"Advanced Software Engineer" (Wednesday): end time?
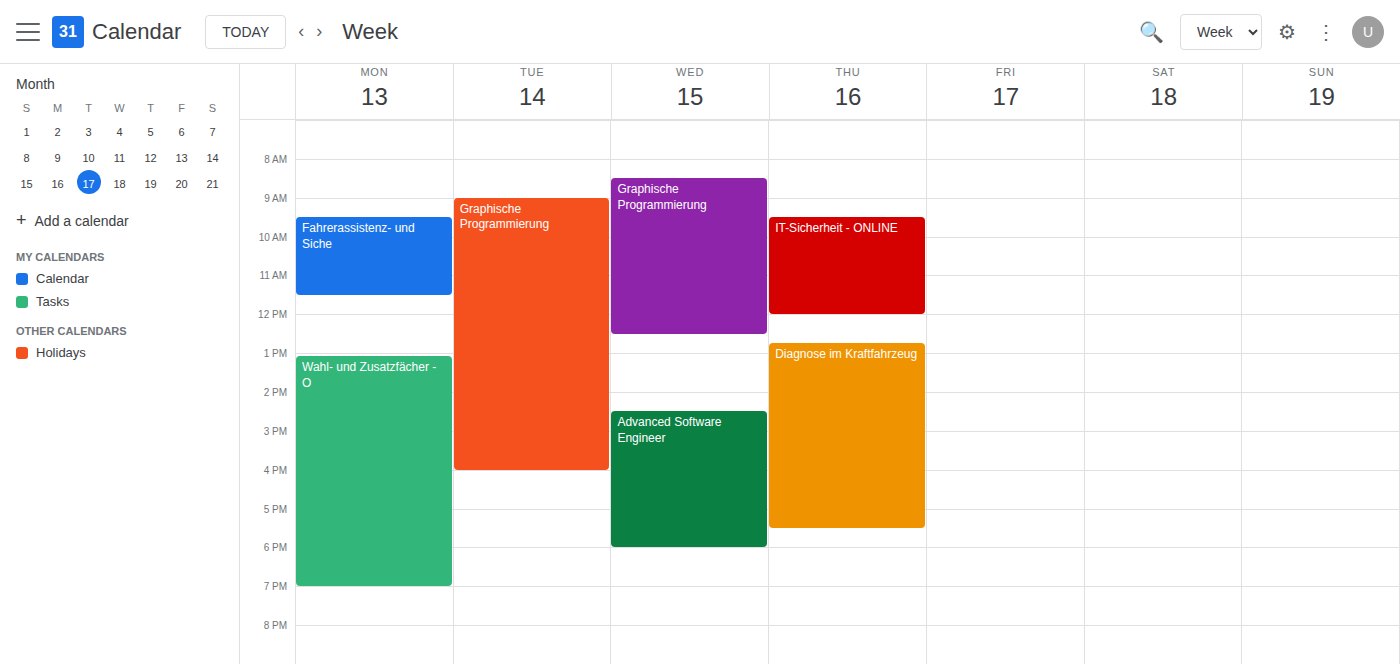
6:00 PM